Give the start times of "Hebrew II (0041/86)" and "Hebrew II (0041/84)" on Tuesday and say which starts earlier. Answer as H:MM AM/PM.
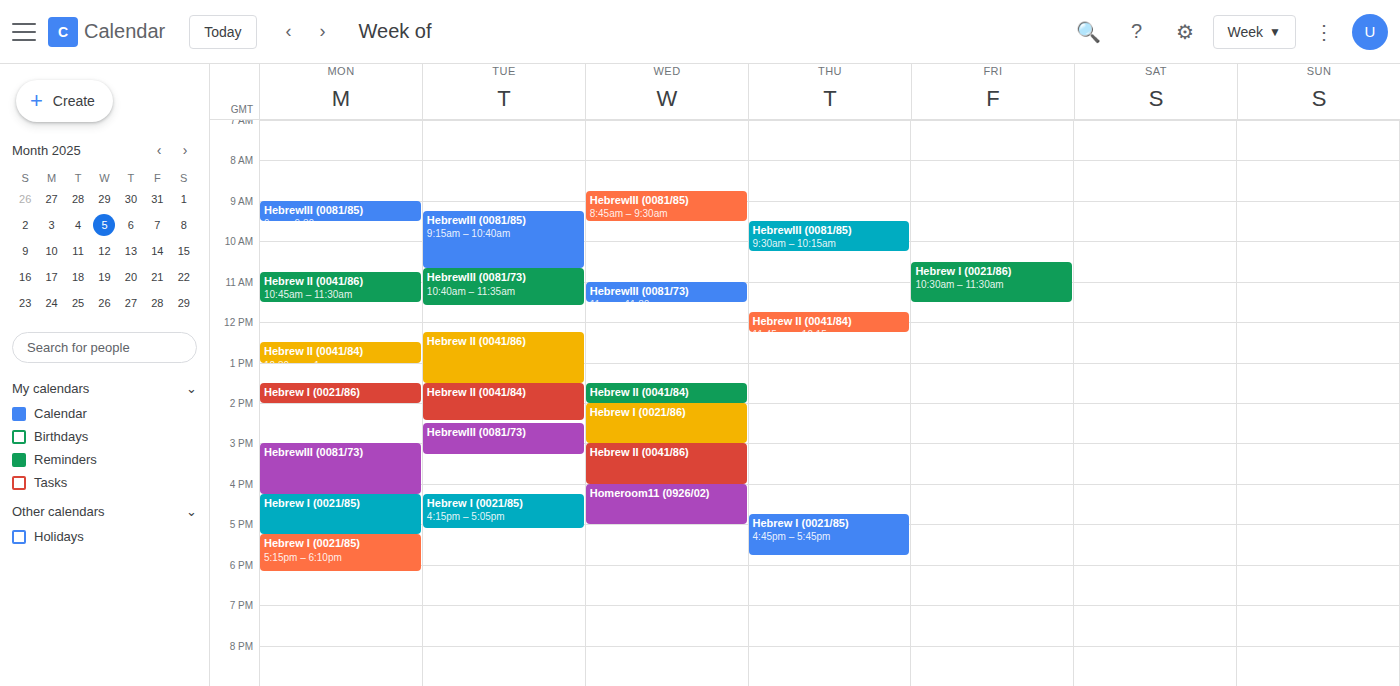
"Hebrew II (0041/86)" 12:15 PM; "Hebrew II (0041/84)" 1:30 PM.